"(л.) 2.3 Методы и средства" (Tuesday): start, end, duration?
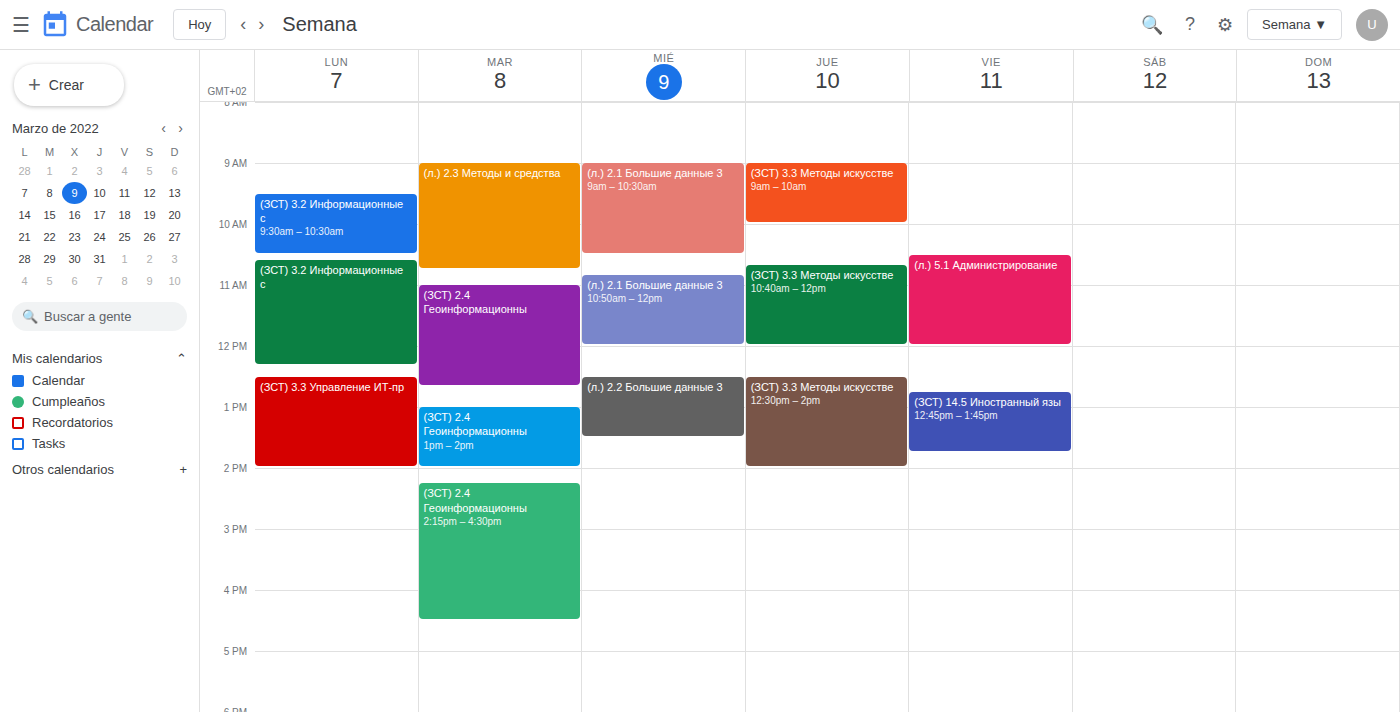
9:00 AM to 10:45 AM, 1 hour 45 minutes